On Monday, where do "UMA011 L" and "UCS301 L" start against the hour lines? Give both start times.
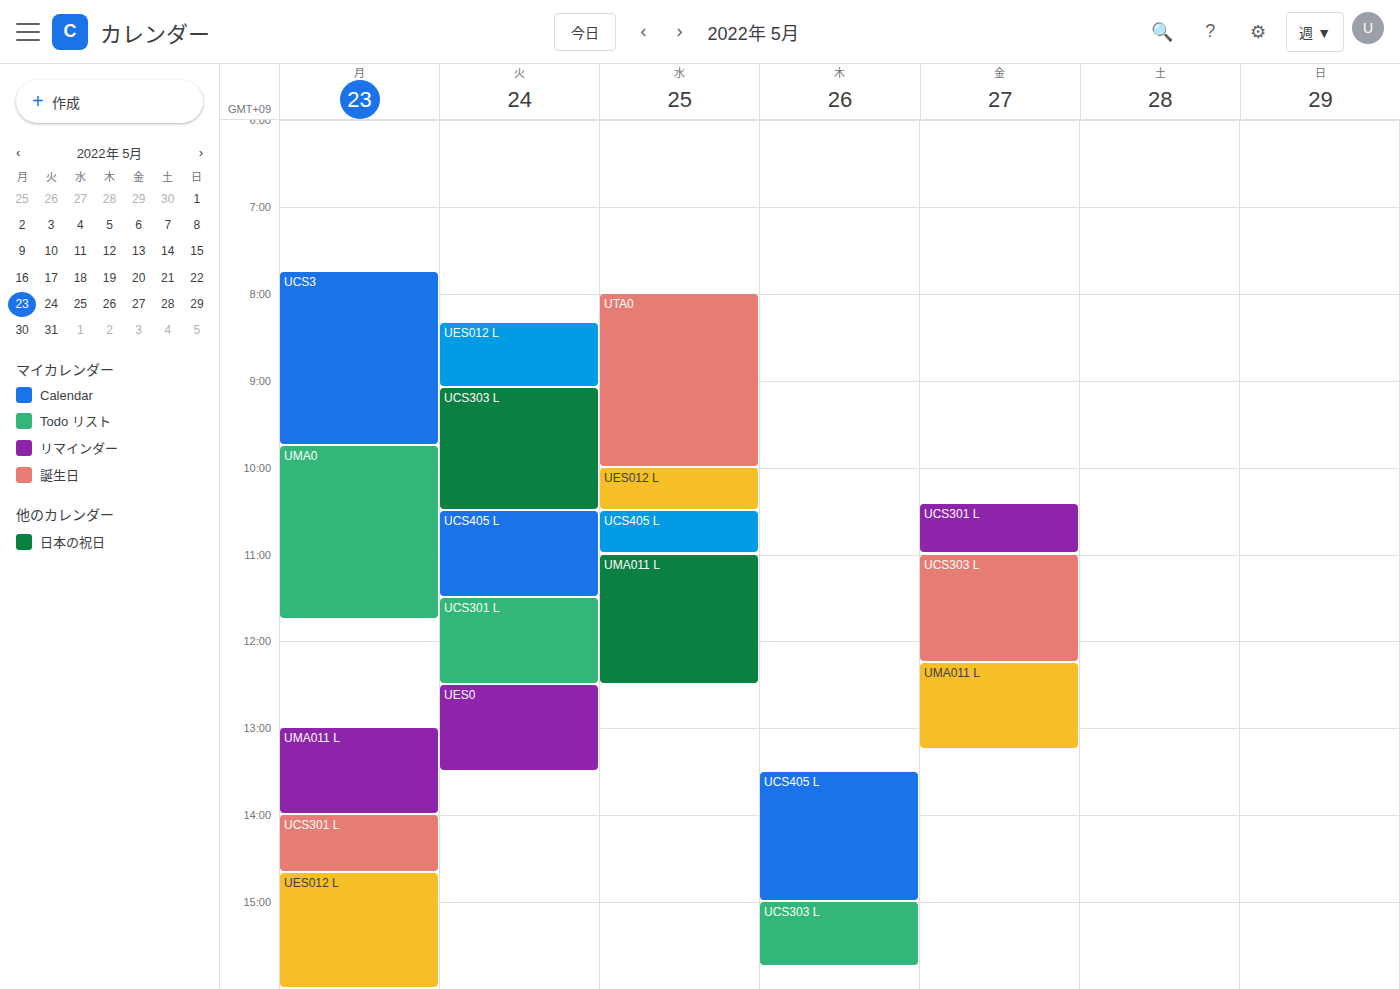
"UMA011 L": 1:00 PM, exactly on the 1 PM line. "UCS301 L": 2:00 PM, exactly on the 2 PM line.